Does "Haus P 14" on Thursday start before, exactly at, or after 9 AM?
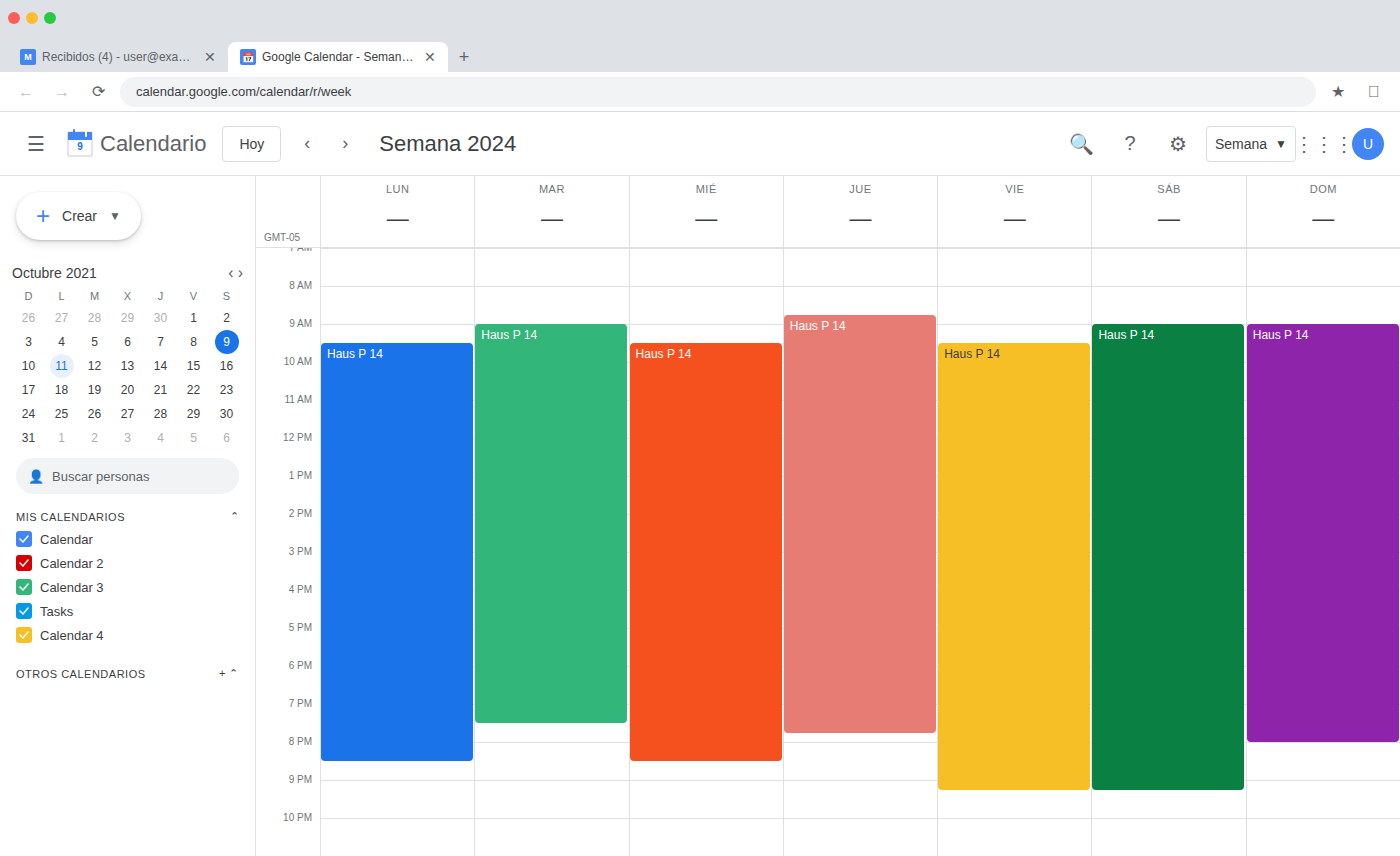
8:45 AM -- before 9 AM, 15 minutes above the 9 AM line.